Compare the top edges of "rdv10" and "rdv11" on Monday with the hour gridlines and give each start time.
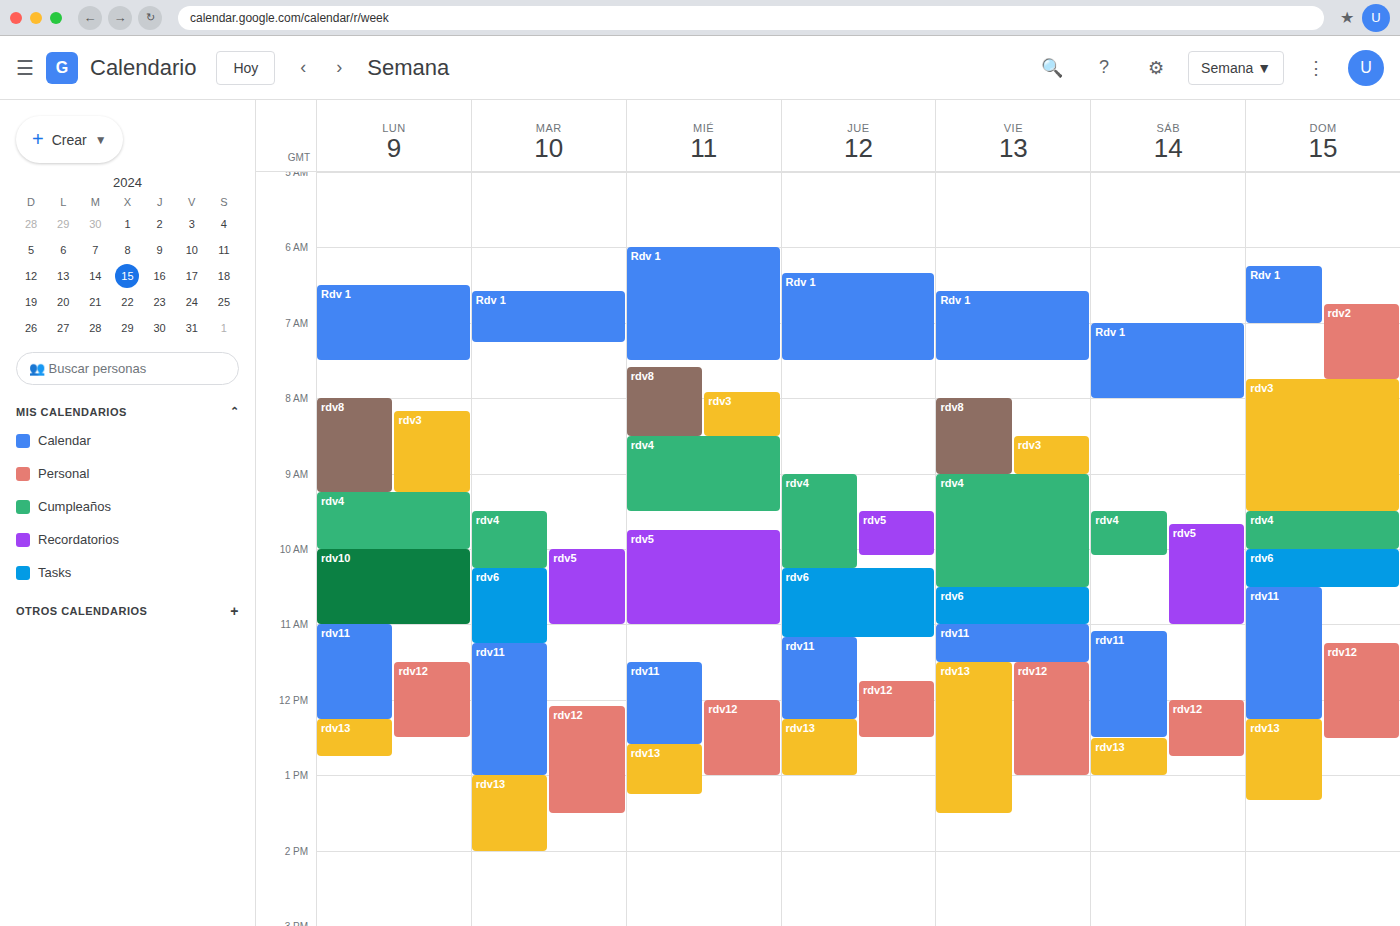
"rdv10": 10:00, exactly on the 10:00 line. "rdv11": 11:00, exactly on the 11:00 line.